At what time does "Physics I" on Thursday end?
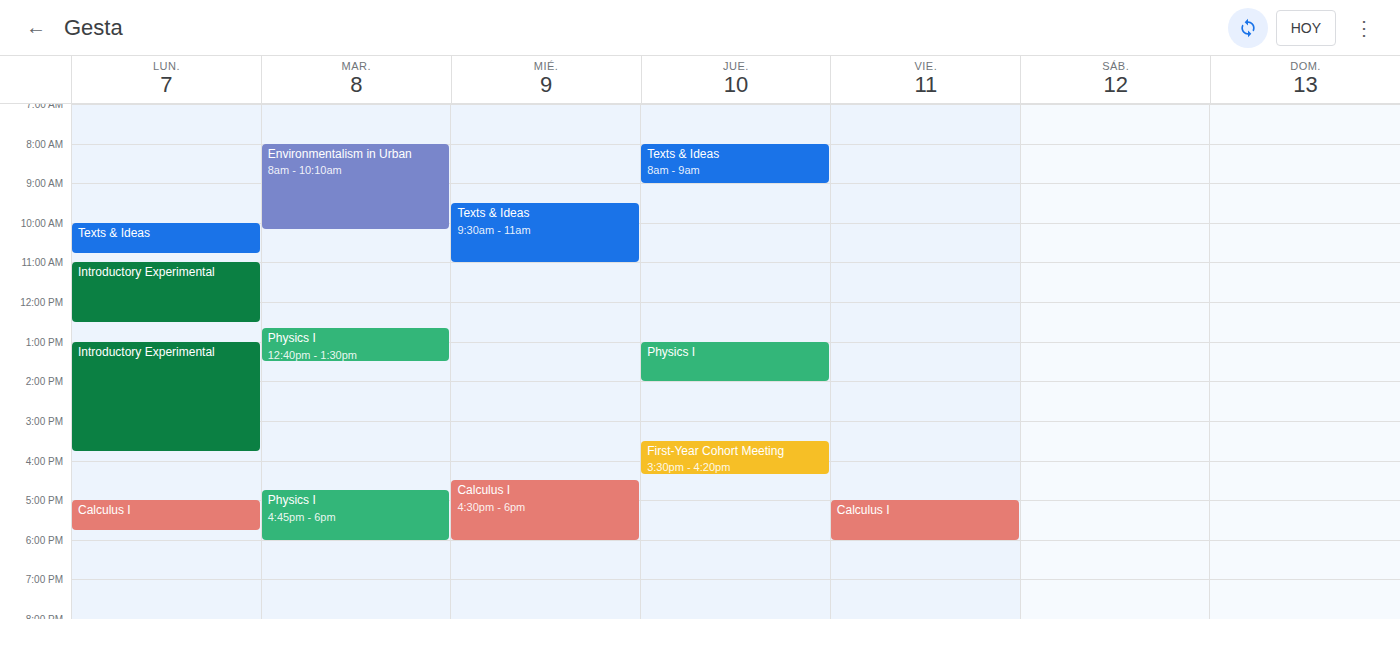
2:00 PM